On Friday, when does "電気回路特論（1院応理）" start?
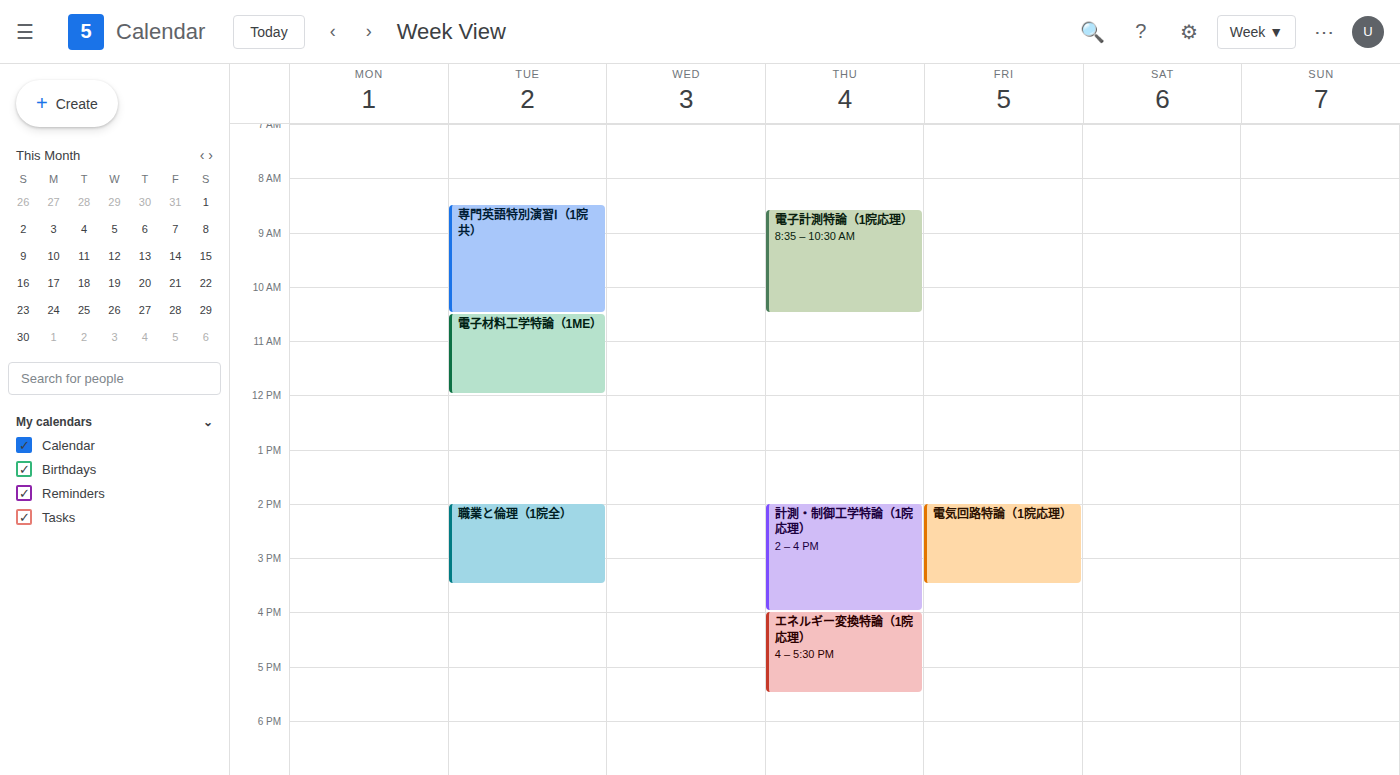
2:00 PM